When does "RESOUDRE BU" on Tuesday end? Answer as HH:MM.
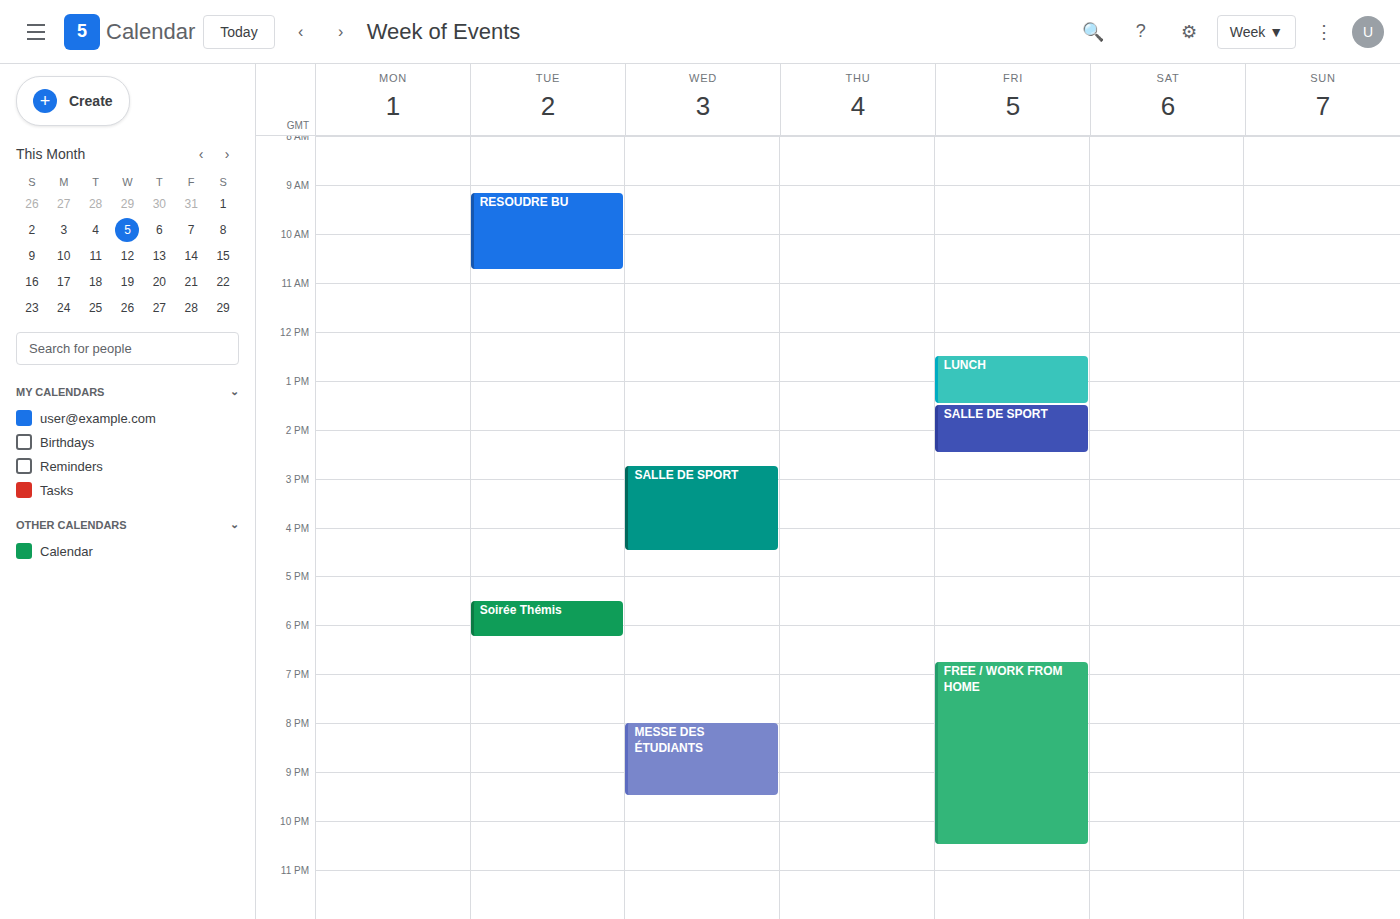
10:45